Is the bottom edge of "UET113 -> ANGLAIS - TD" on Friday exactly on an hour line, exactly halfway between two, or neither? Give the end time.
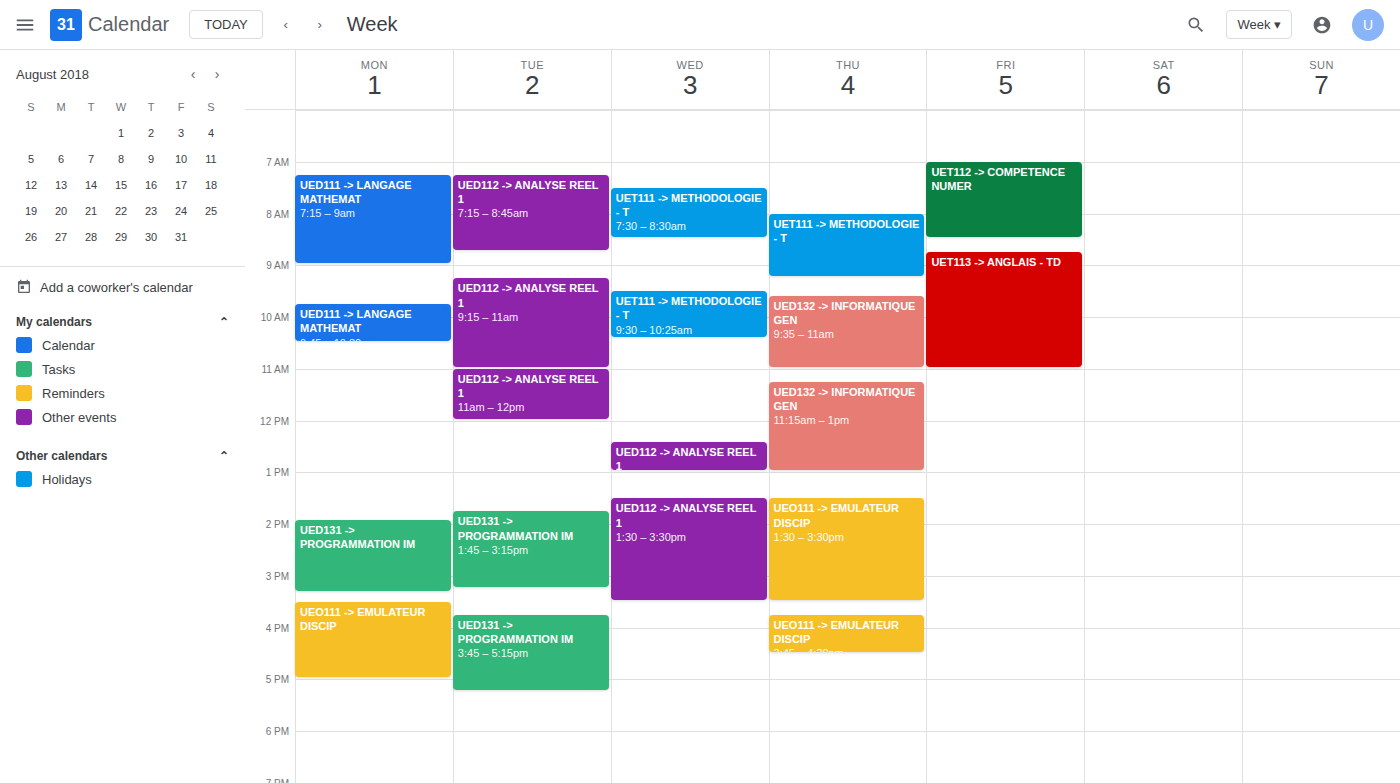
11:00 AM -- exactly on the 11 AM line.